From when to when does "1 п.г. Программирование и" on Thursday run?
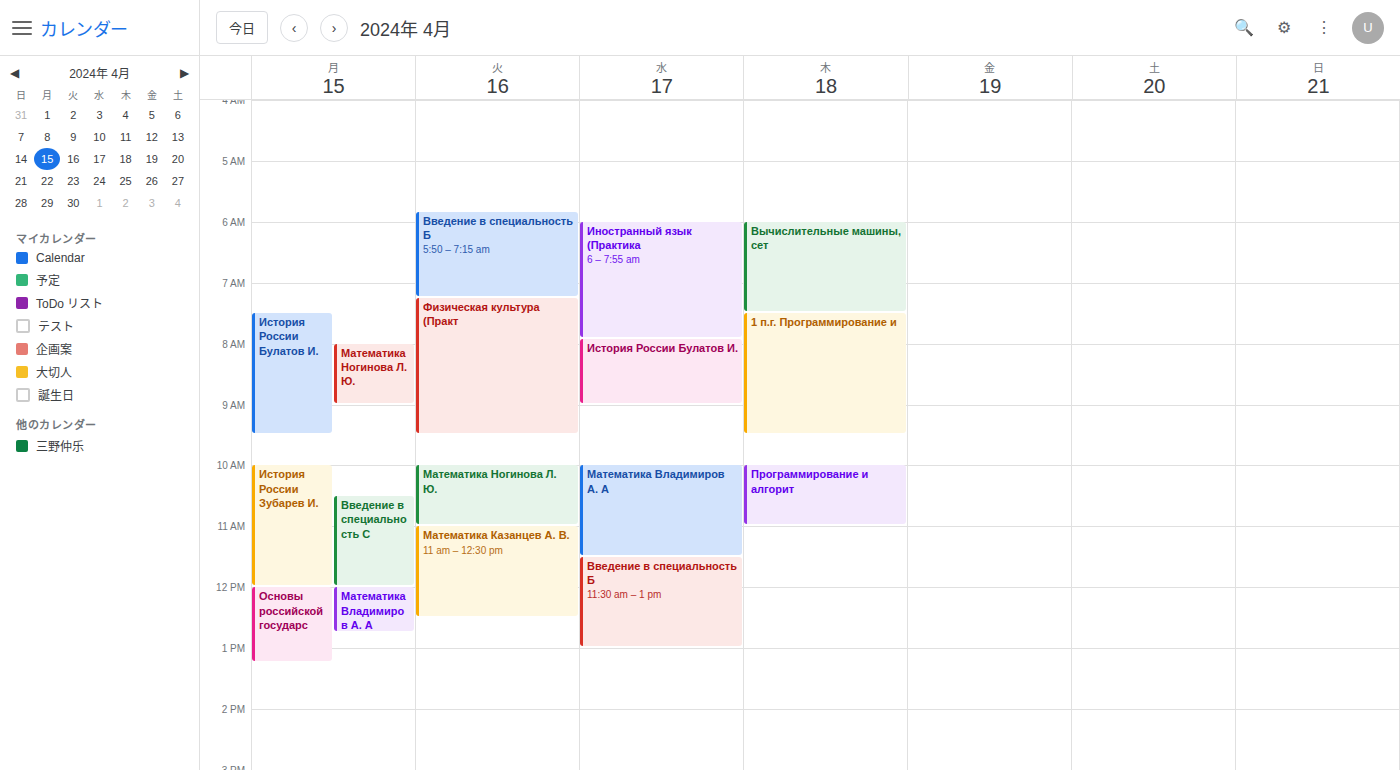
7:30 AM to 9:30 AM